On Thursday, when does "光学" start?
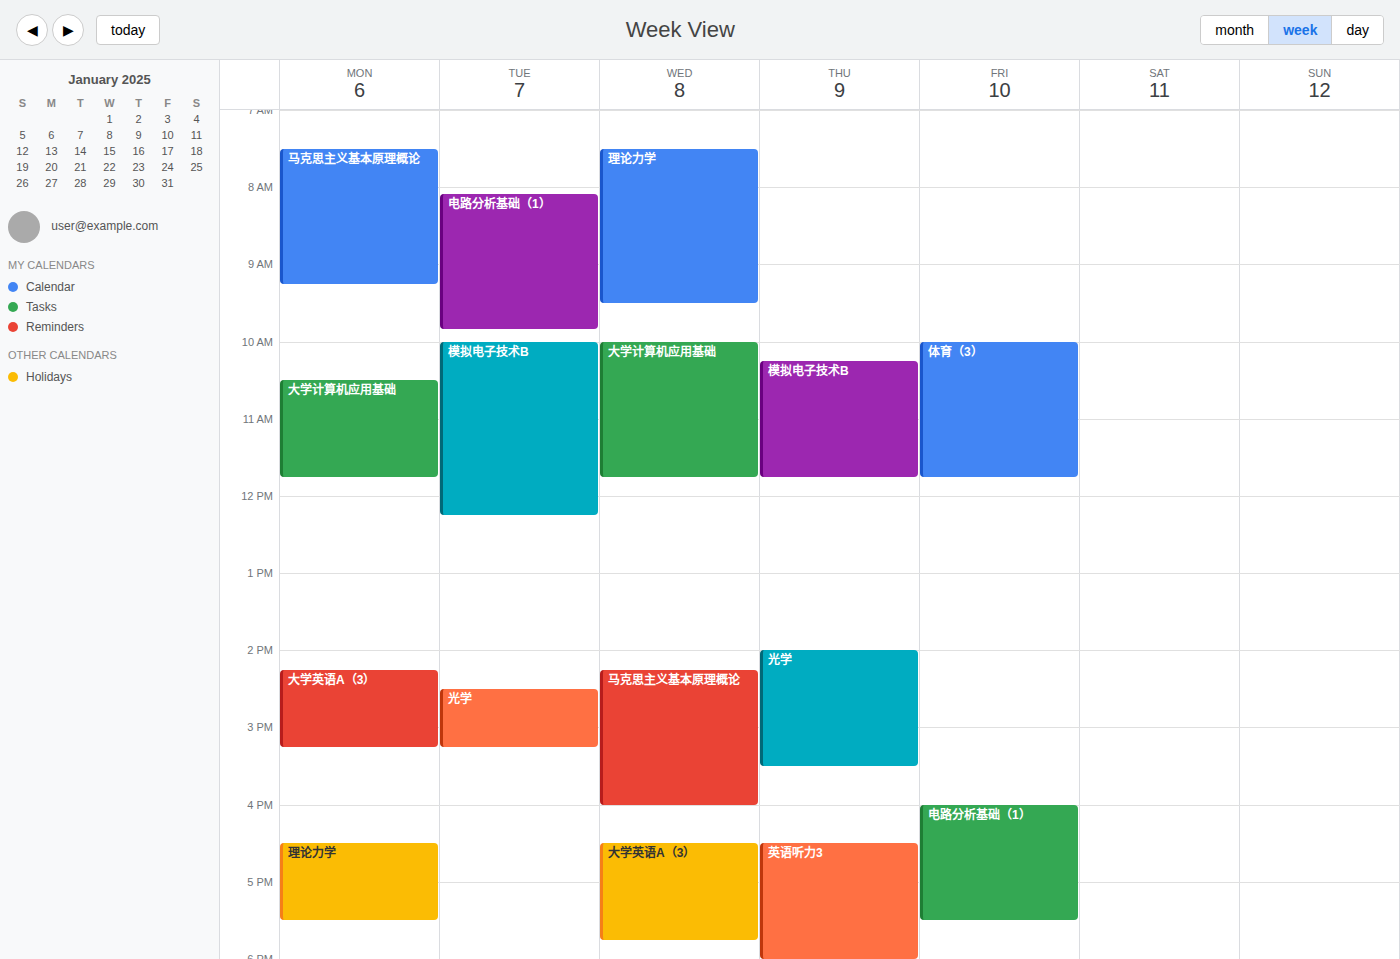
2:00 PM